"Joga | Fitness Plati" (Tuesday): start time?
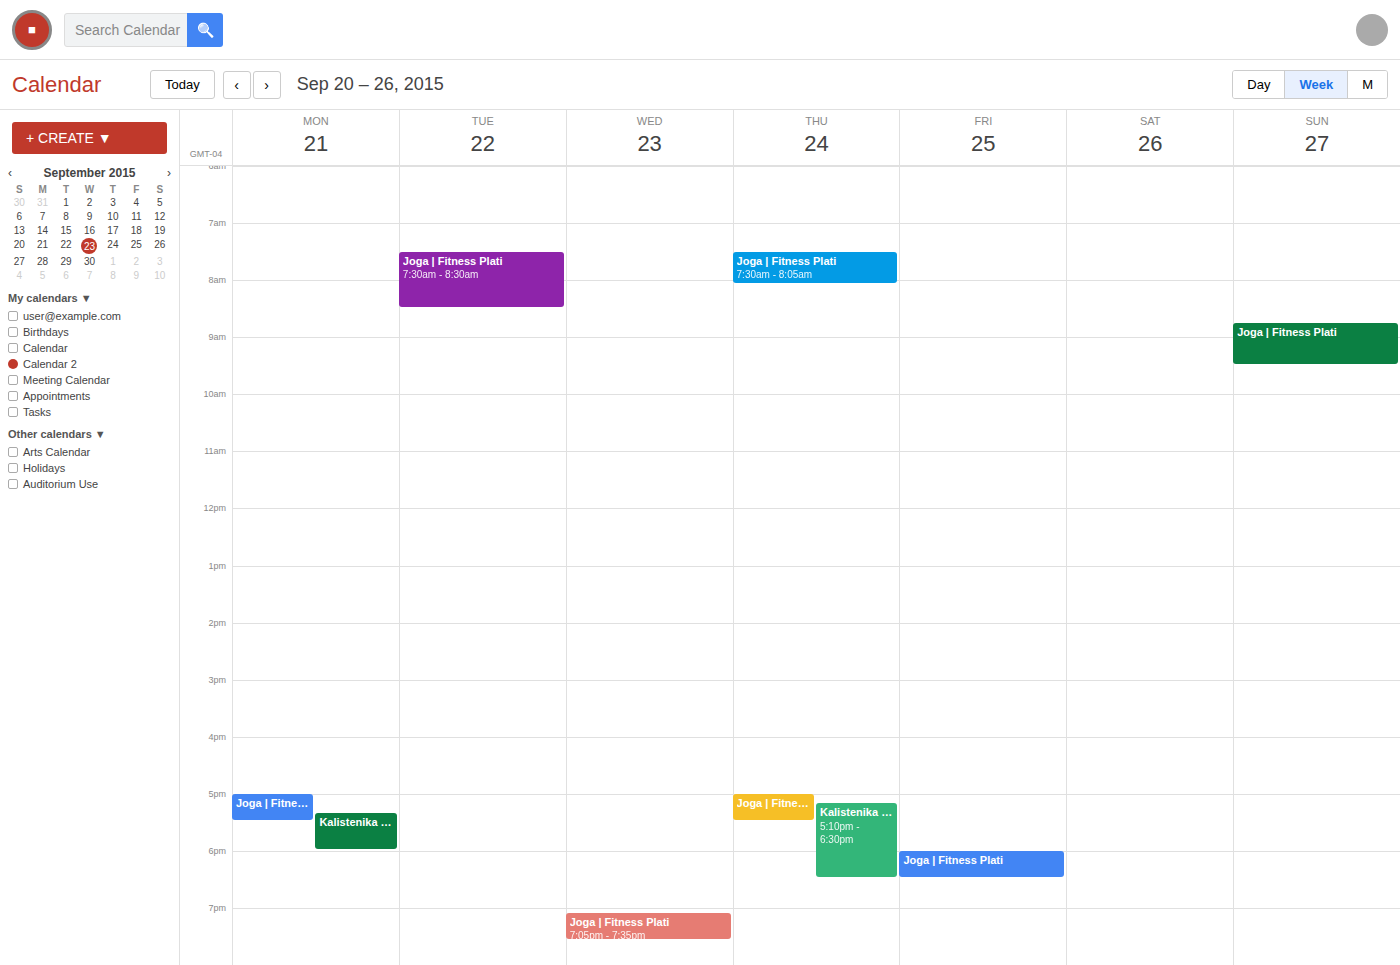
7:30 AM